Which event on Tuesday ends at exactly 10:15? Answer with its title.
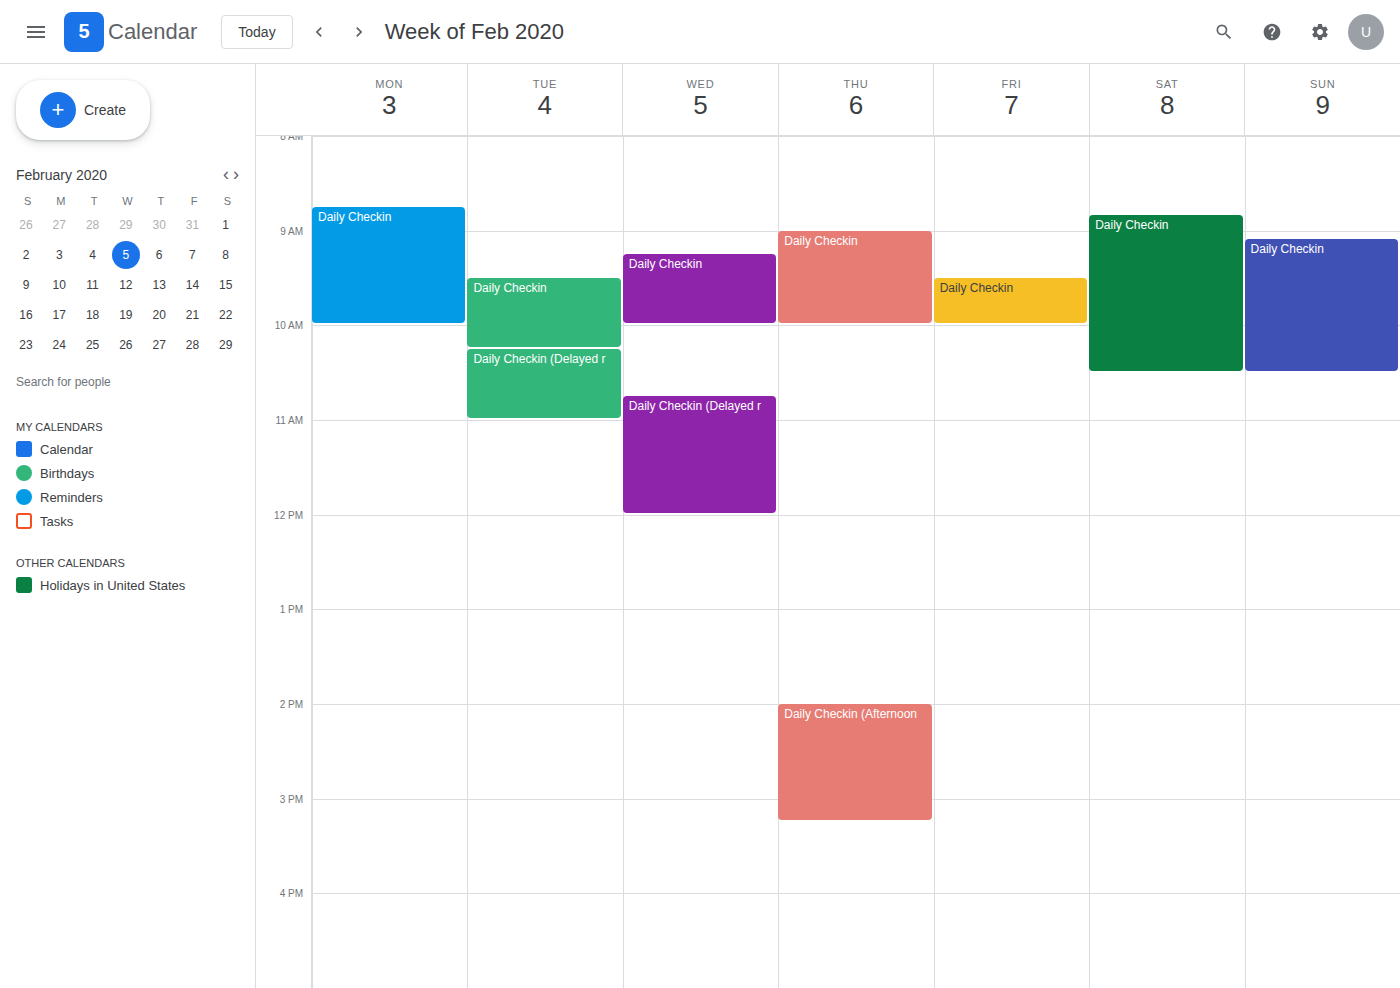
"Daily Checkin"